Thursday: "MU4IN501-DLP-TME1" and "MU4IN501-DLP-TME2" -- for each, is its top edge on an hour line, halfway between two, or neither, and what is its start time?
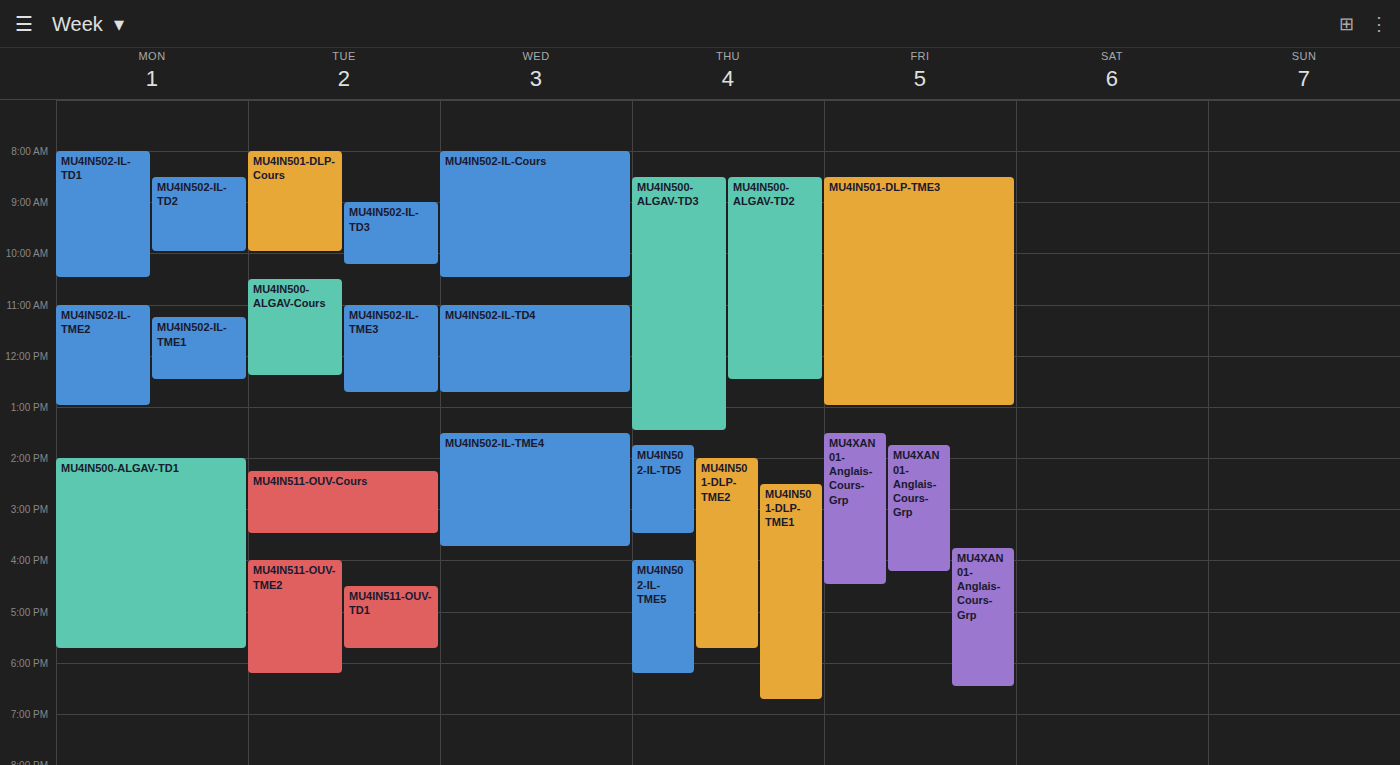
"MU4IN501-DLP-TME1": 2:30 PM, halfway between the 2 PM and 3 PM lines. "MU4IN501-DLP-TME2": 2:00 PM, exactly on the 2 PM line.